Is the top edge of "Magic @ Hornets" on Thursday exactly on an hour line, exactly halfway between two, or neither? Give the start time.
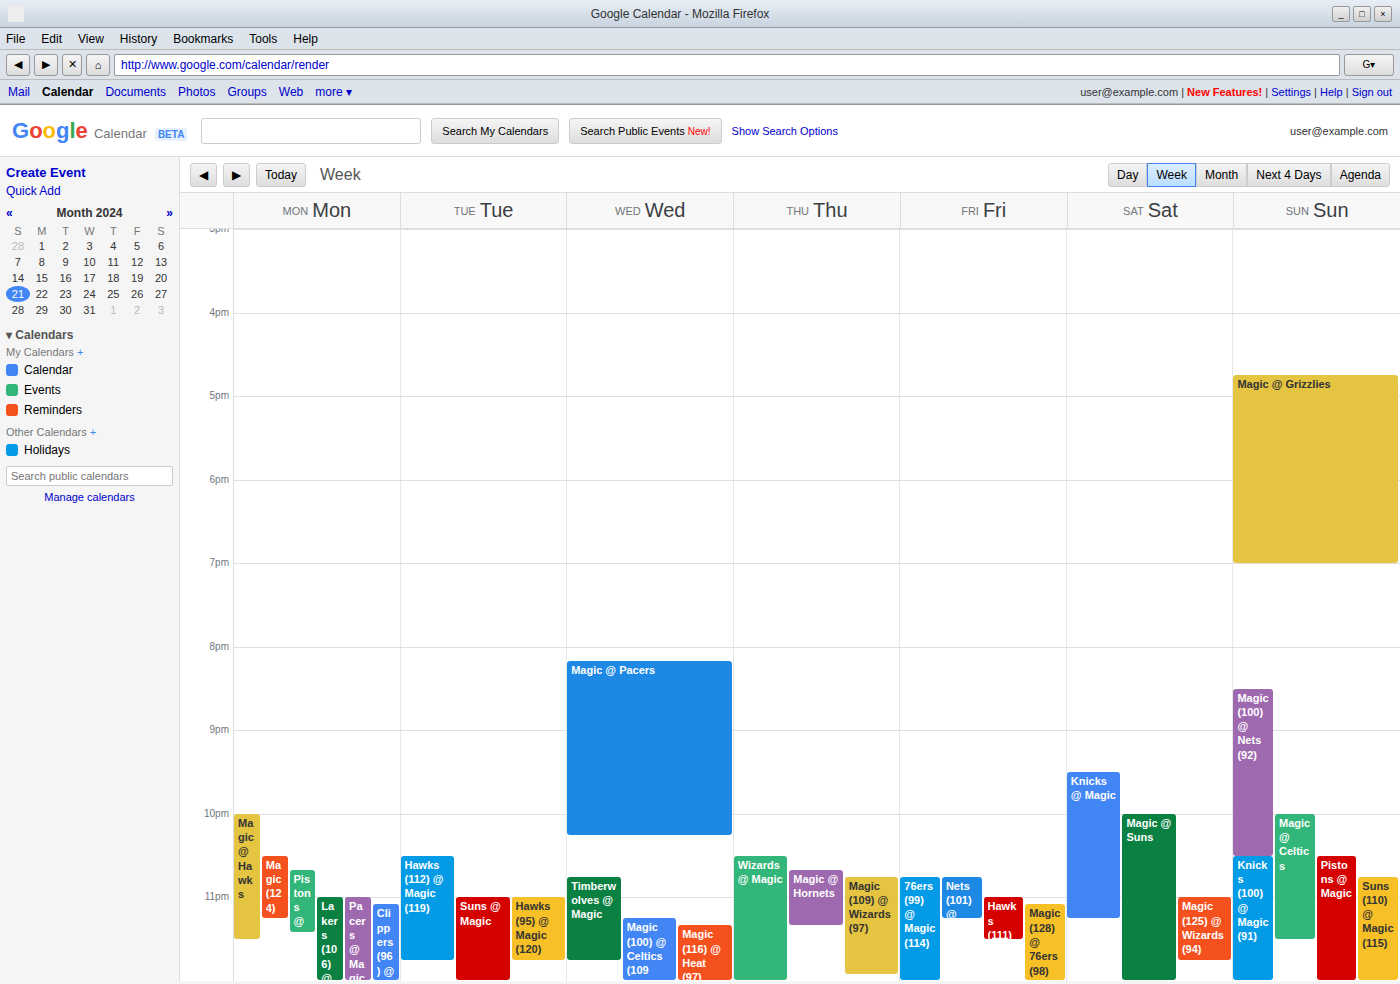
10:40 PM -- neither: 40 minutes below the 10 PM line and 20 minutes above the 11 PM line.